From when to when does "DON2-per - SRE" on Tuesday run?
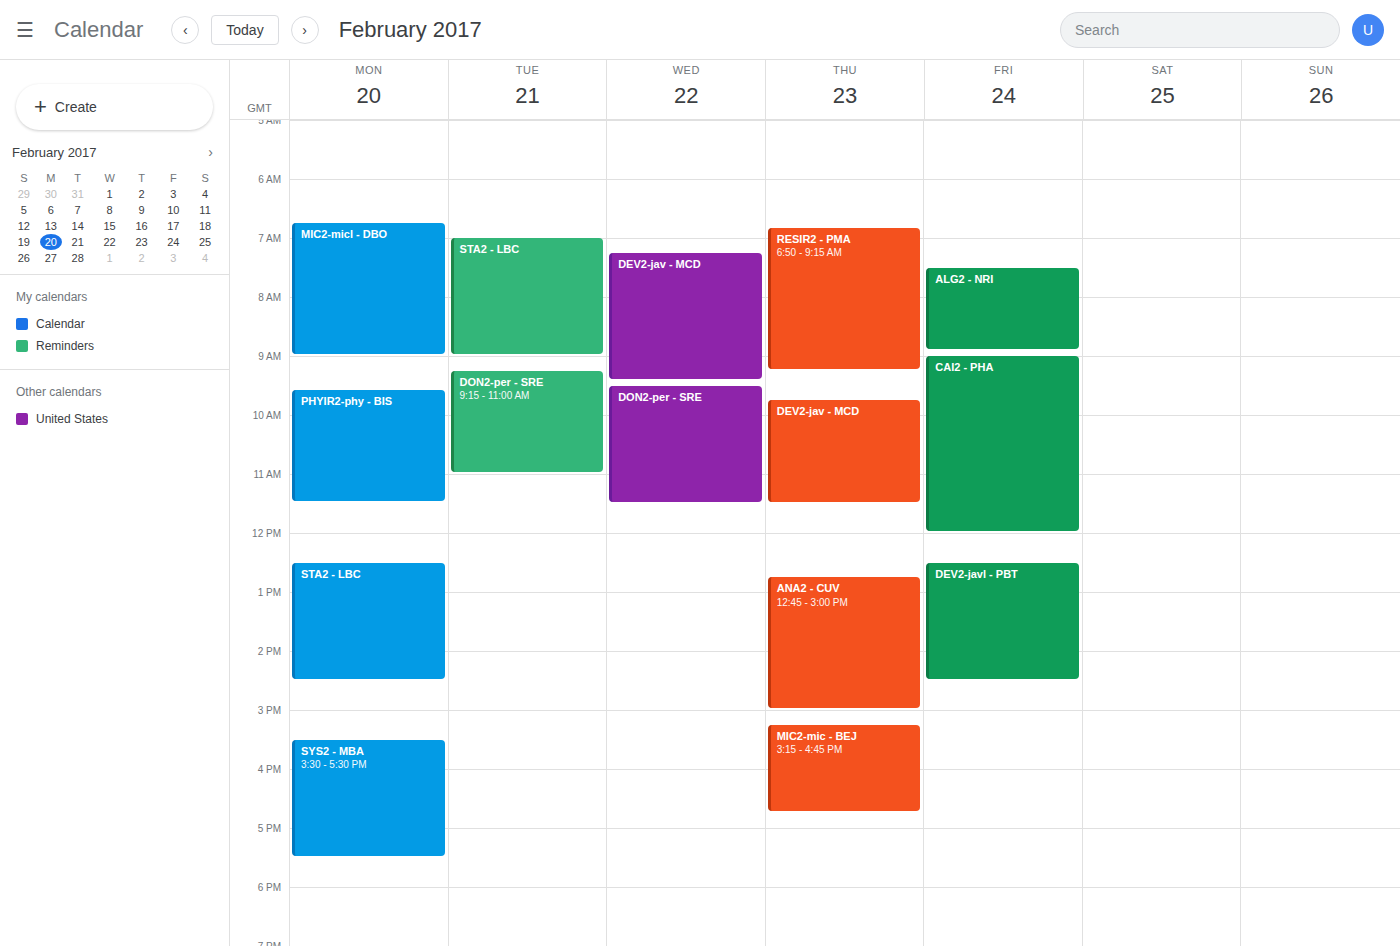
9:15 AM to 11:00 AM